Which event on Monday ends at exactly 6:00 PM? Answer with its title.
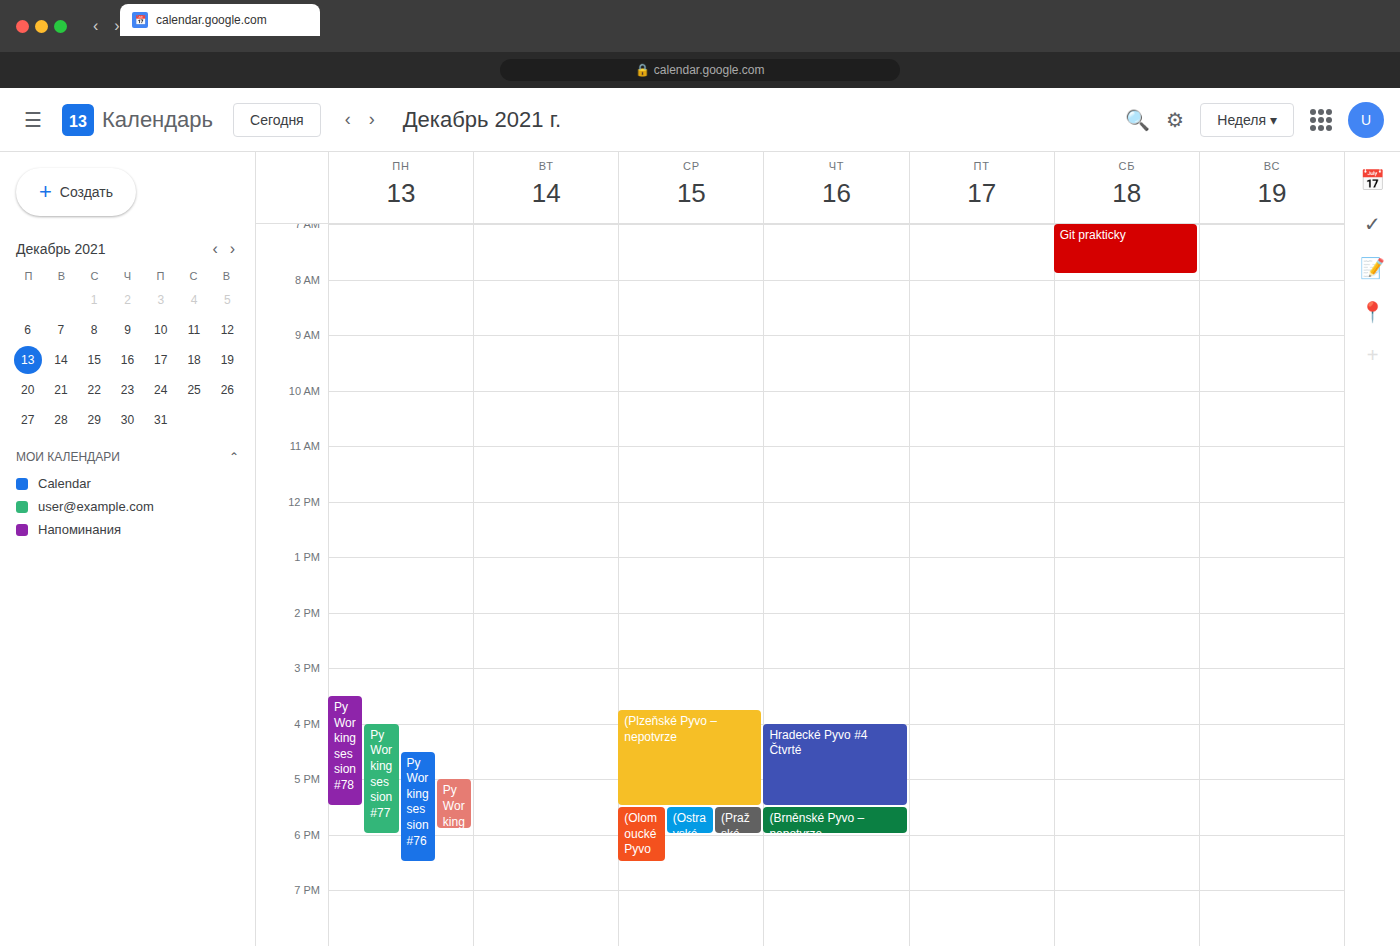
"PyWorking session #77"